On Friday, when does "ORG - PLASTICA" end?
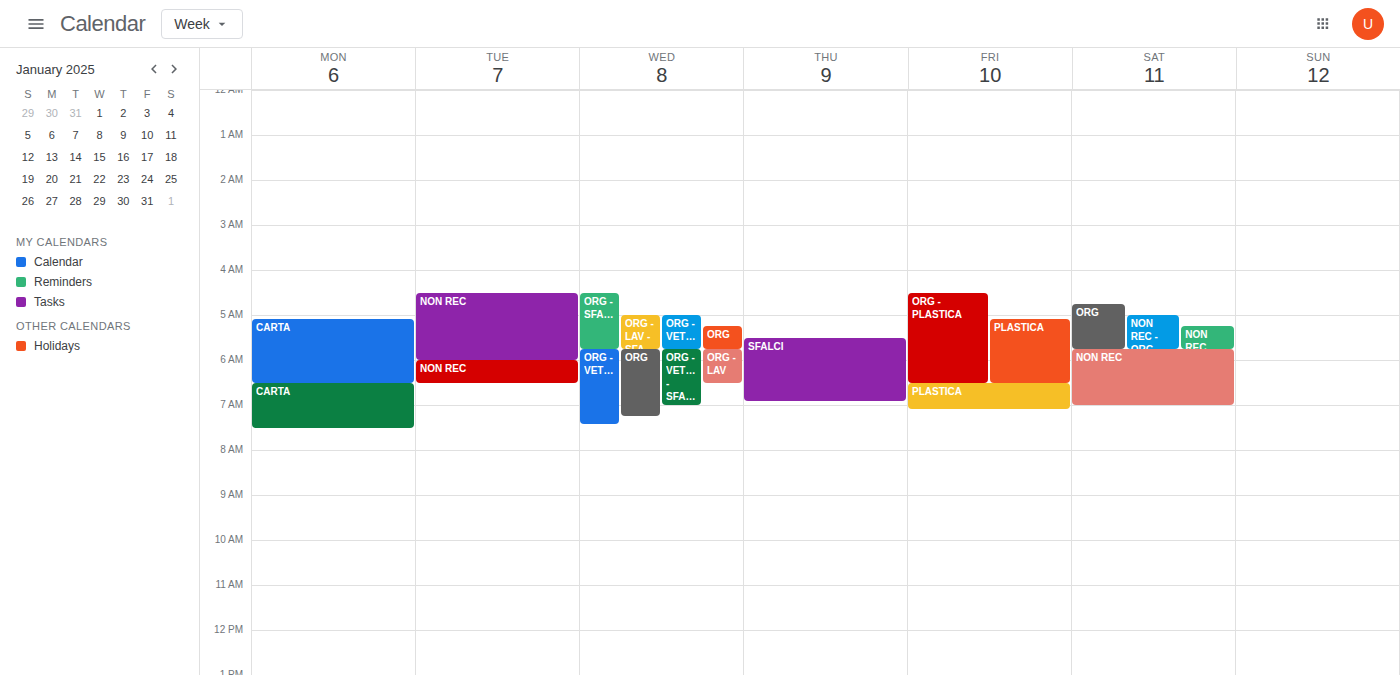
6:30 AM